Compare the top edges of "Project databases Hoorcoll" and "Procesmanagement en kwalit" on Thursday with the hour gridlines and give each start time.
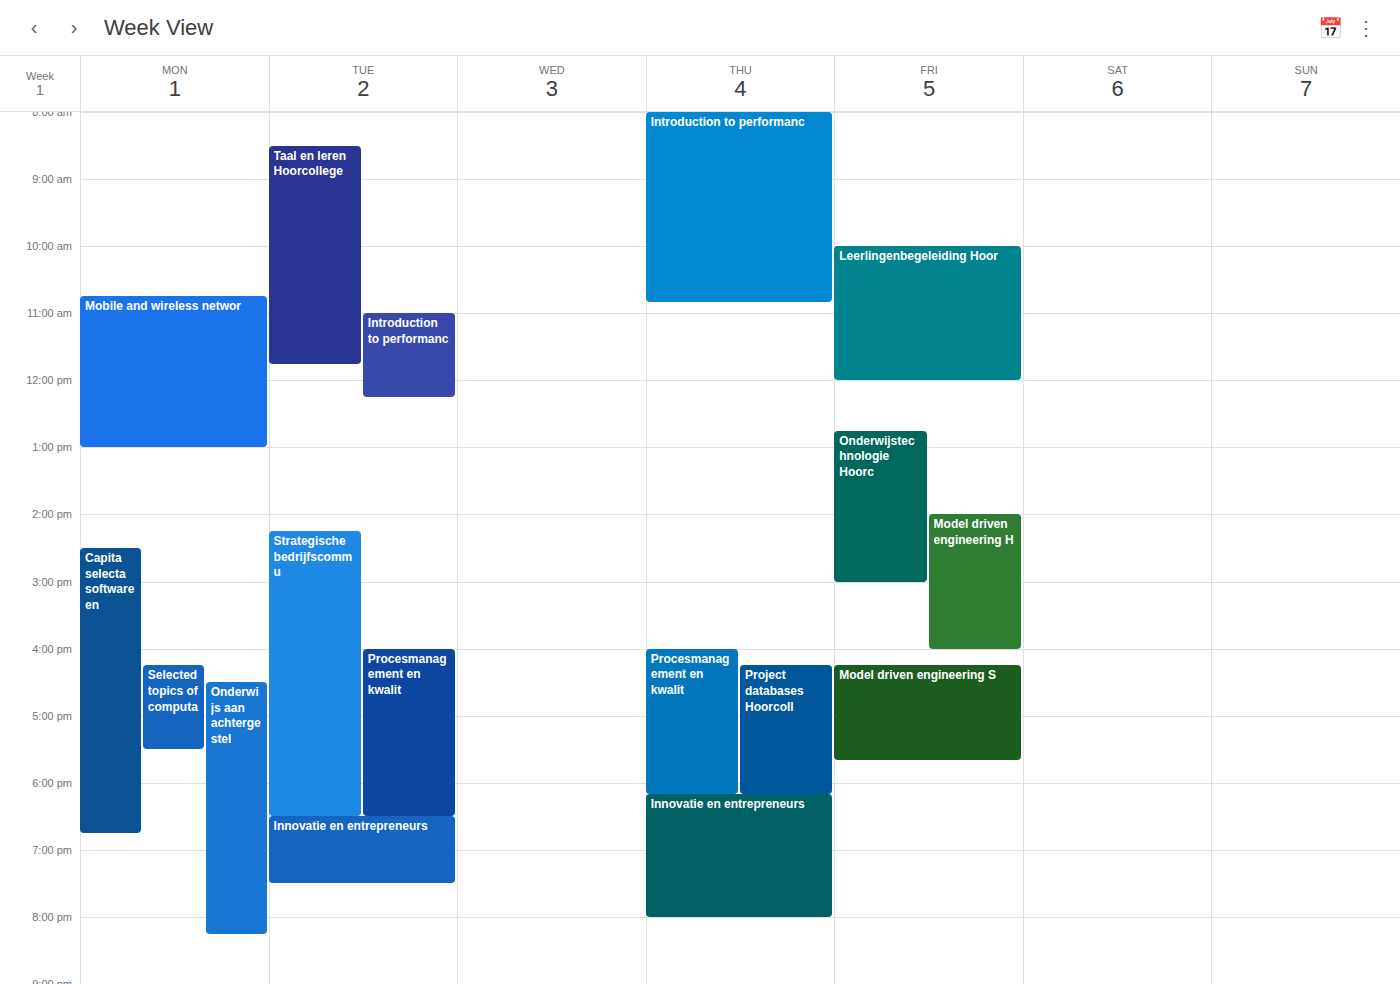
"Project databases Hoorcoll": 16:15, neither: a quarter of the way from the 16:00 line to the 17:00 line. "Procesmanagement en kwalit": 16:00, exactly on the 16:00 line.